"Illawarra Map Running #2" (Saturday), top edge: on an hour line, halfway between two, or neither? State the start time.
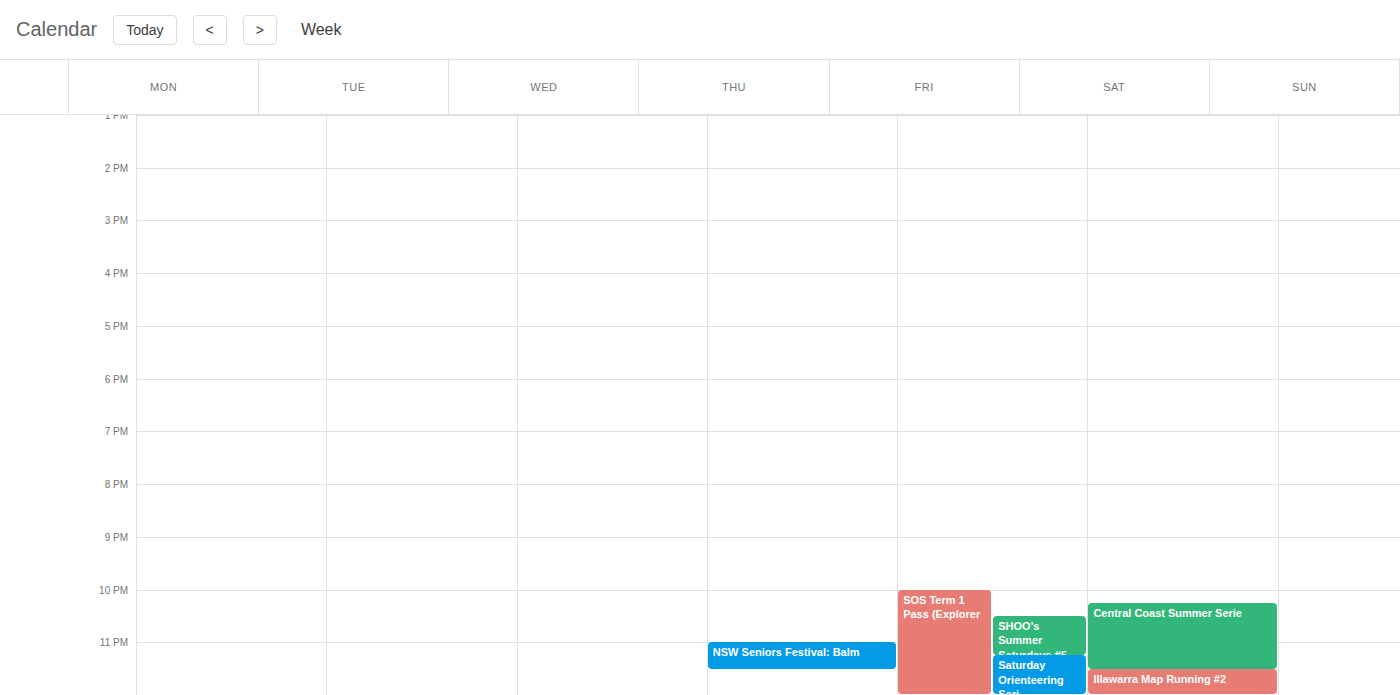
11:30 PM -- halfway between the 11 PM and 12 AM lines.